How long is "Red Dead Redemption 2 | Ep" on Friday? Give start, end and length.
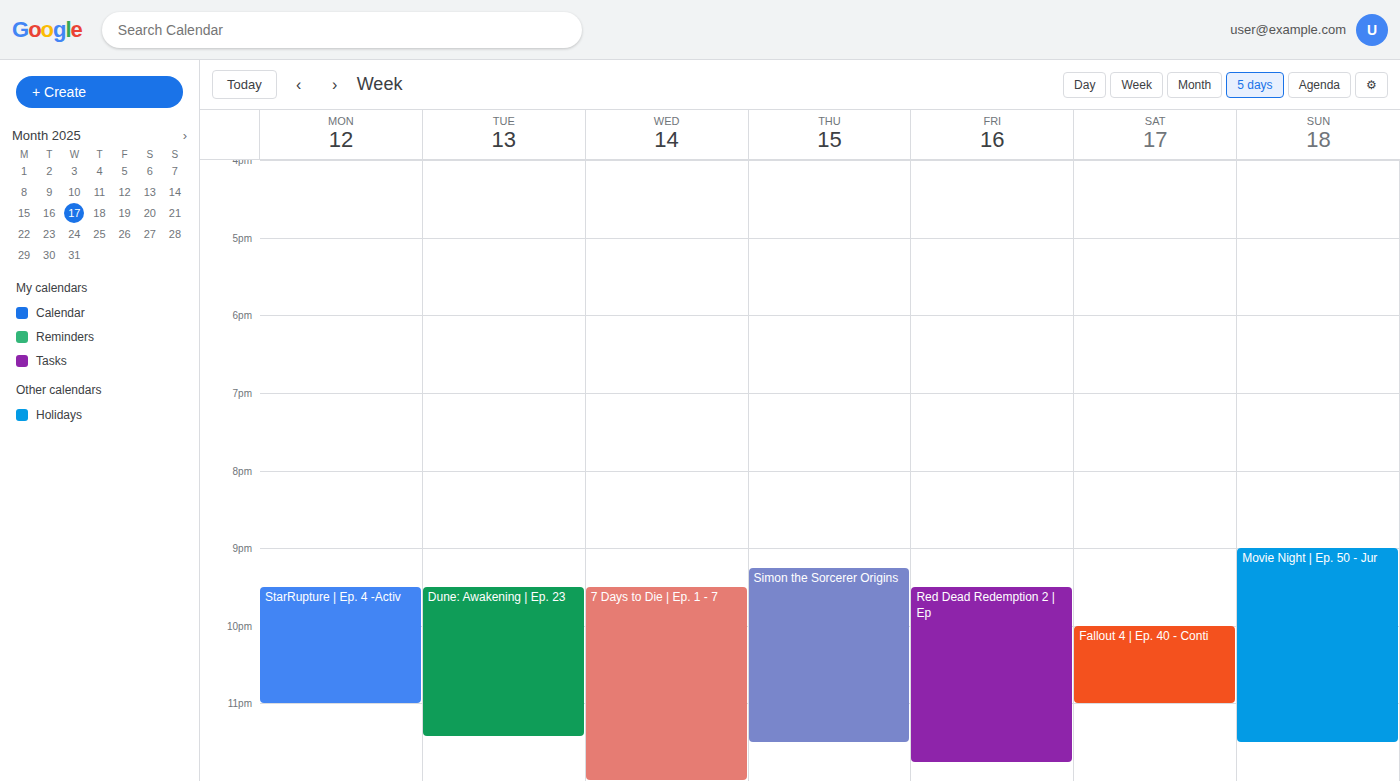
9:30 PM to 11:45 PM, 2 hours 15 minutes